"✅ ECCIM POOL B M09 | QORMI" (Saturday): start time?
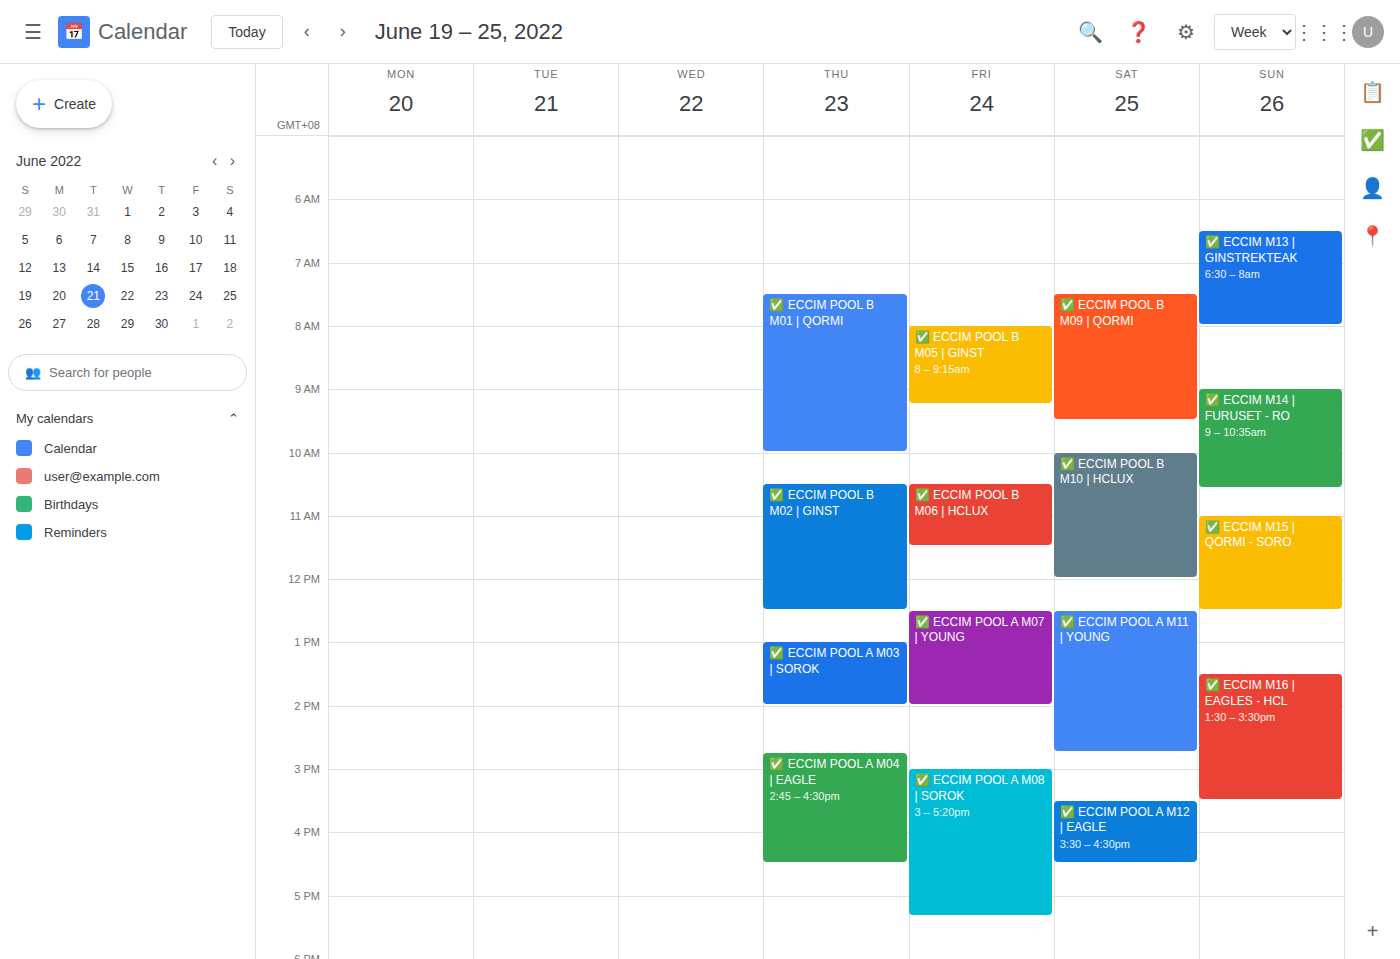
7:30 AM